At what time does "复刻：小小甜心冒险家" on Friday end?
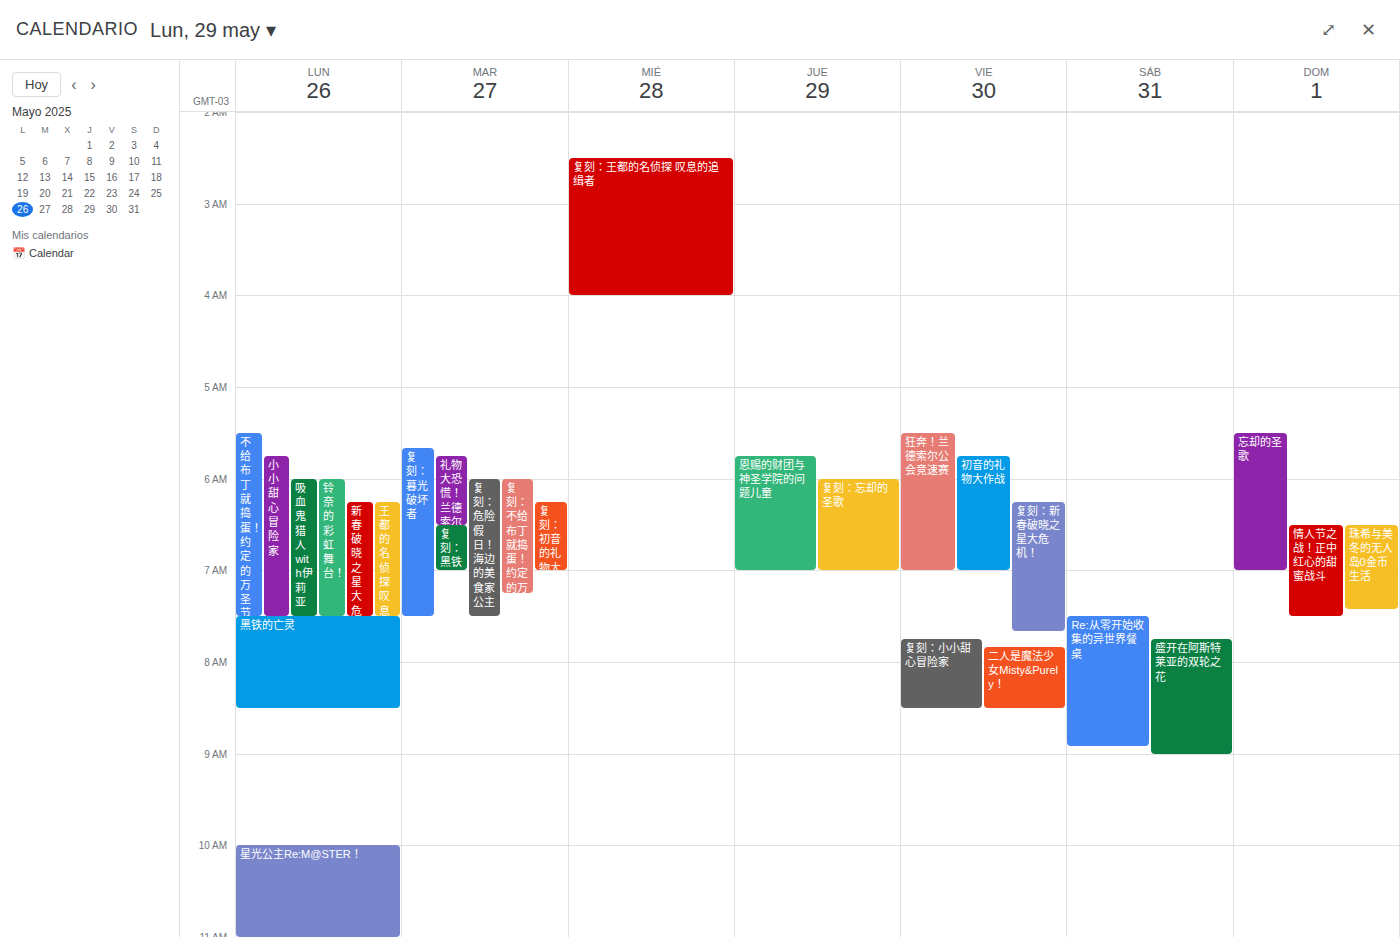
8:30 AM